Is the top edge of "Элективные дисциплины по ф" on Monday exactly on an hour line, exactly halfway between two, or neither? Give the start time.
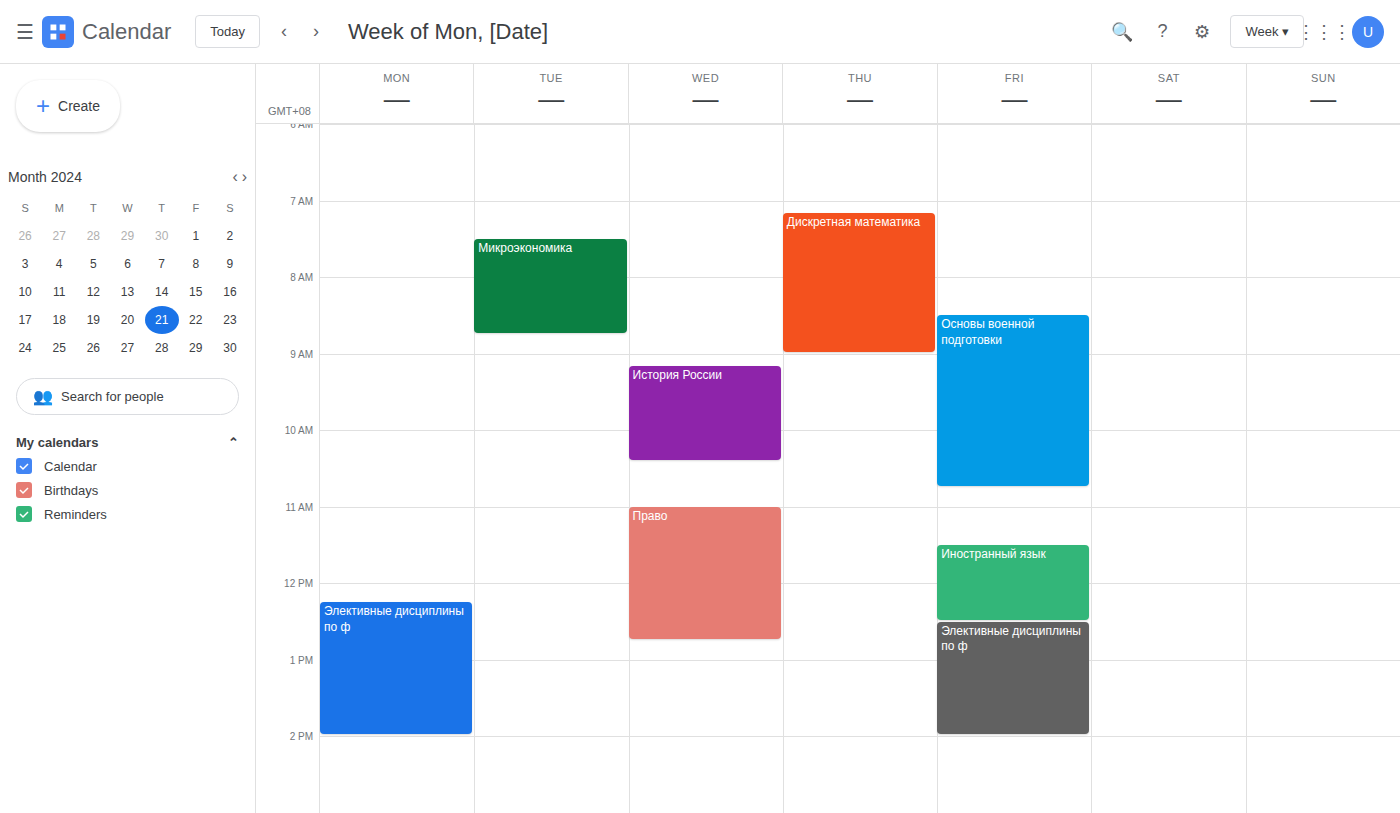
12:15 PM -- neither: a quarter of the way from the 12 PM line to the 1 PM line.